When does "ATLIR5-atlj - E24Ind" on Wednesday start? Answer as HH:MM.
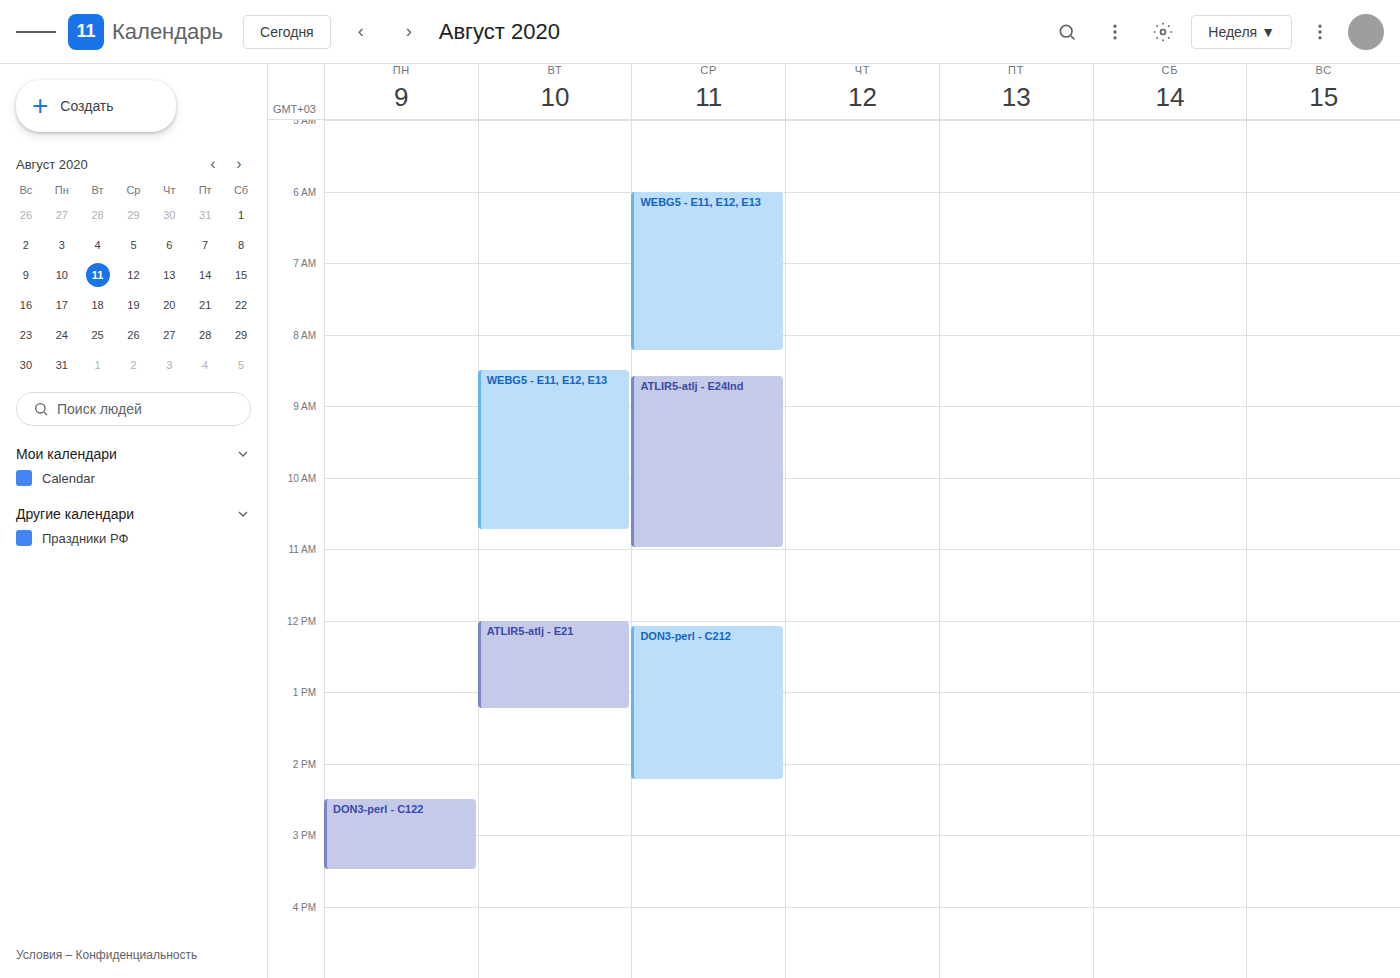
08:35